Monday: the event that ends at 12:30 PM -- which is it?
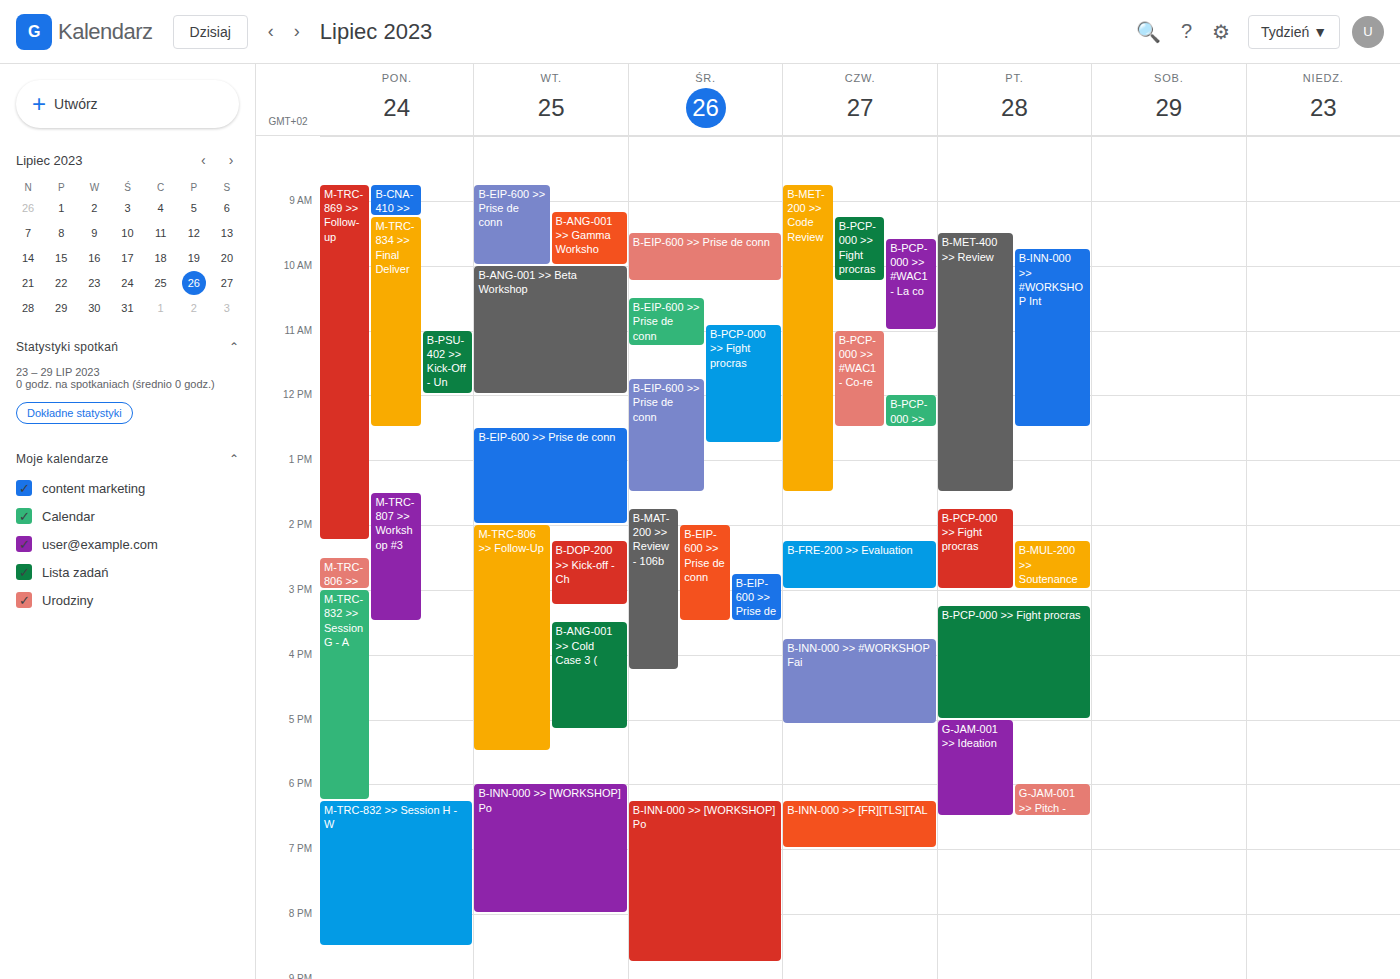
"M-TRC-834 >> Final Deliver"